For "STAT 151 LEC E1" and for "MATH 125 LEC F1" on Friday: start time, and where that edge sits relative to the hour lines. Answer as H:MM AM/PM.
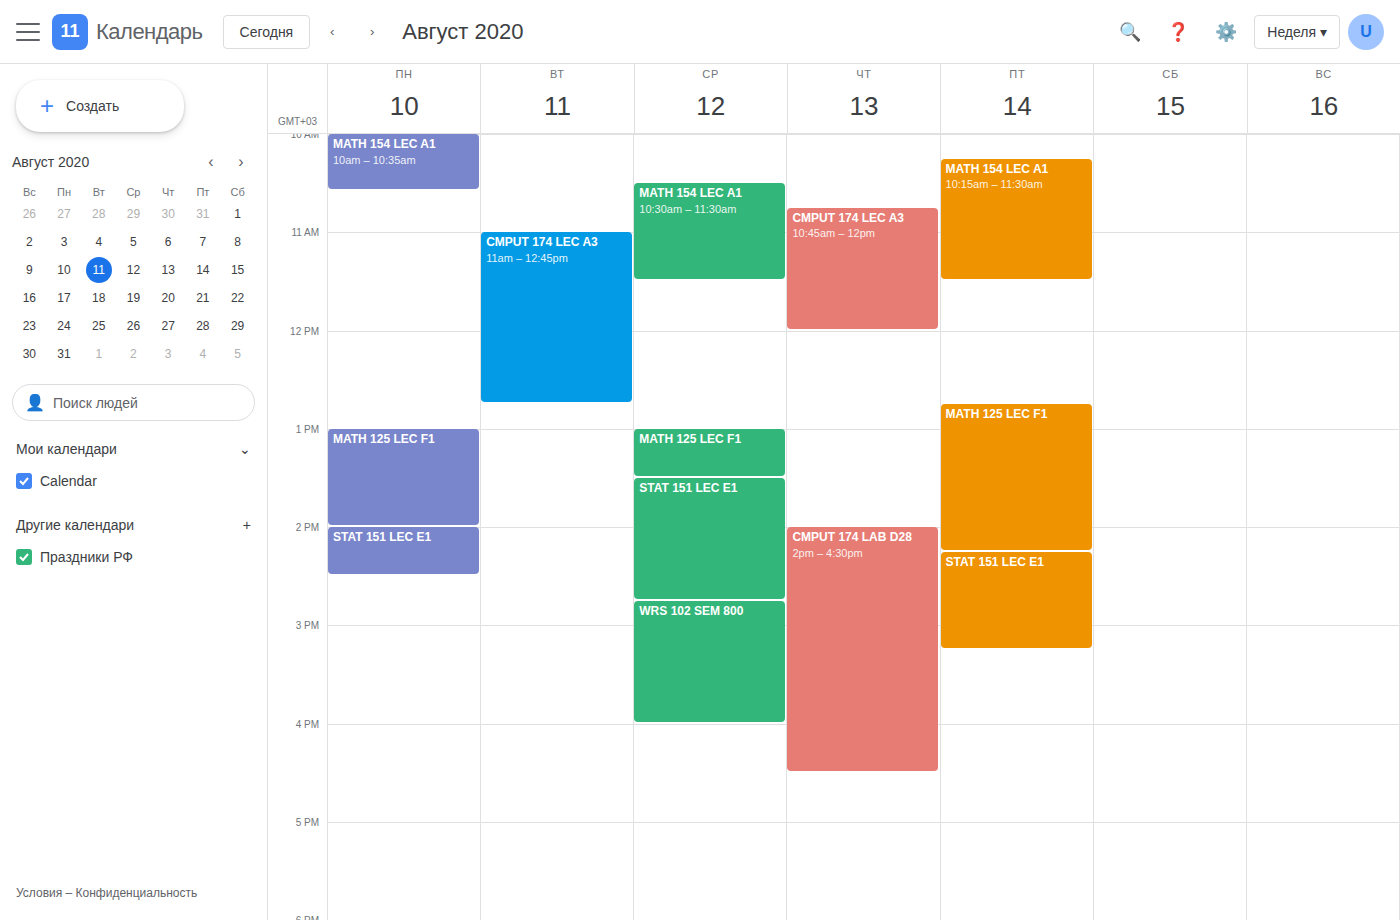
"STAT 151 LEC E1": 2:15 PM, neither: a quarter of the way from the 2 PM line to the 3 PM line. "MATH 125 LEC F1": 12:45 PM, neither: three quarters of the way from the 12 PM line to the 1 PM line.